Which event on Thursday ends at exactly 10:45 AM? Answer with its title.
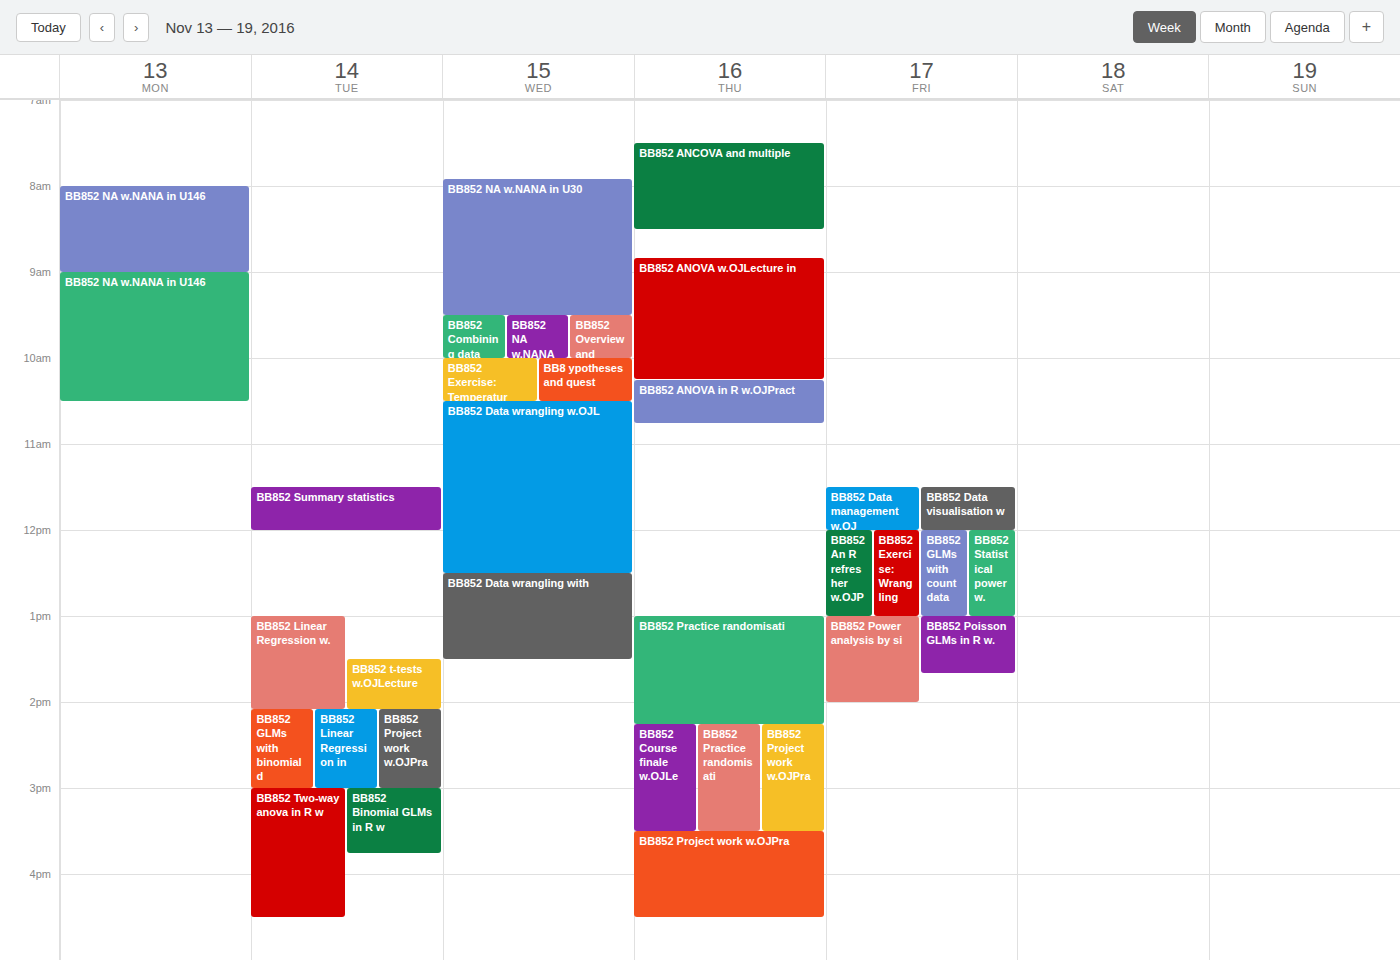
"BB852 ANOVA in R w.OJPract"